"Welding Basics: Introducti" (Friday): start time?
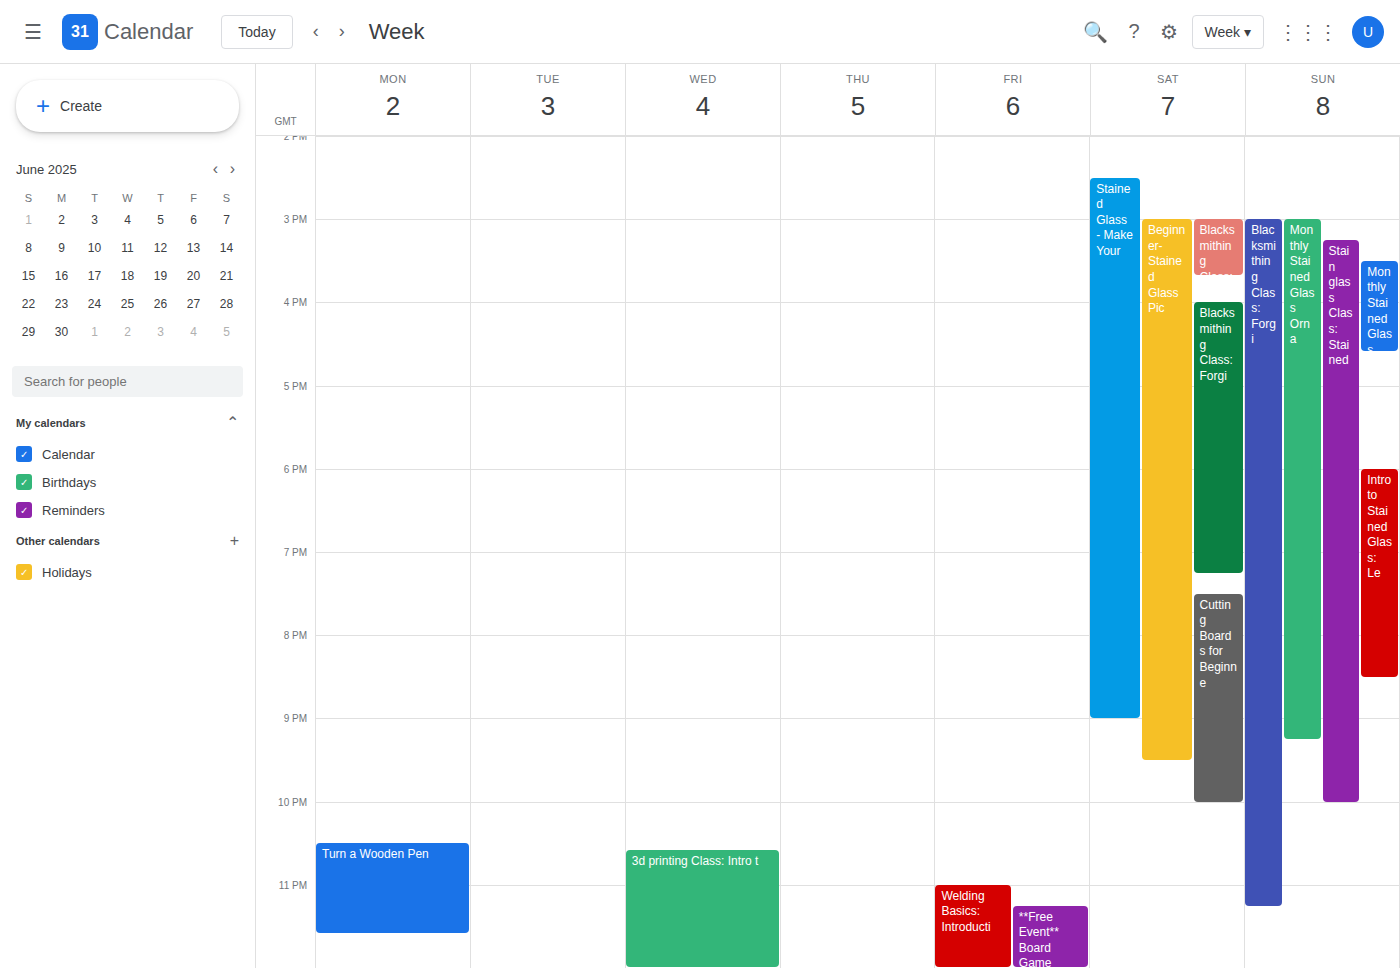
11:00 PM